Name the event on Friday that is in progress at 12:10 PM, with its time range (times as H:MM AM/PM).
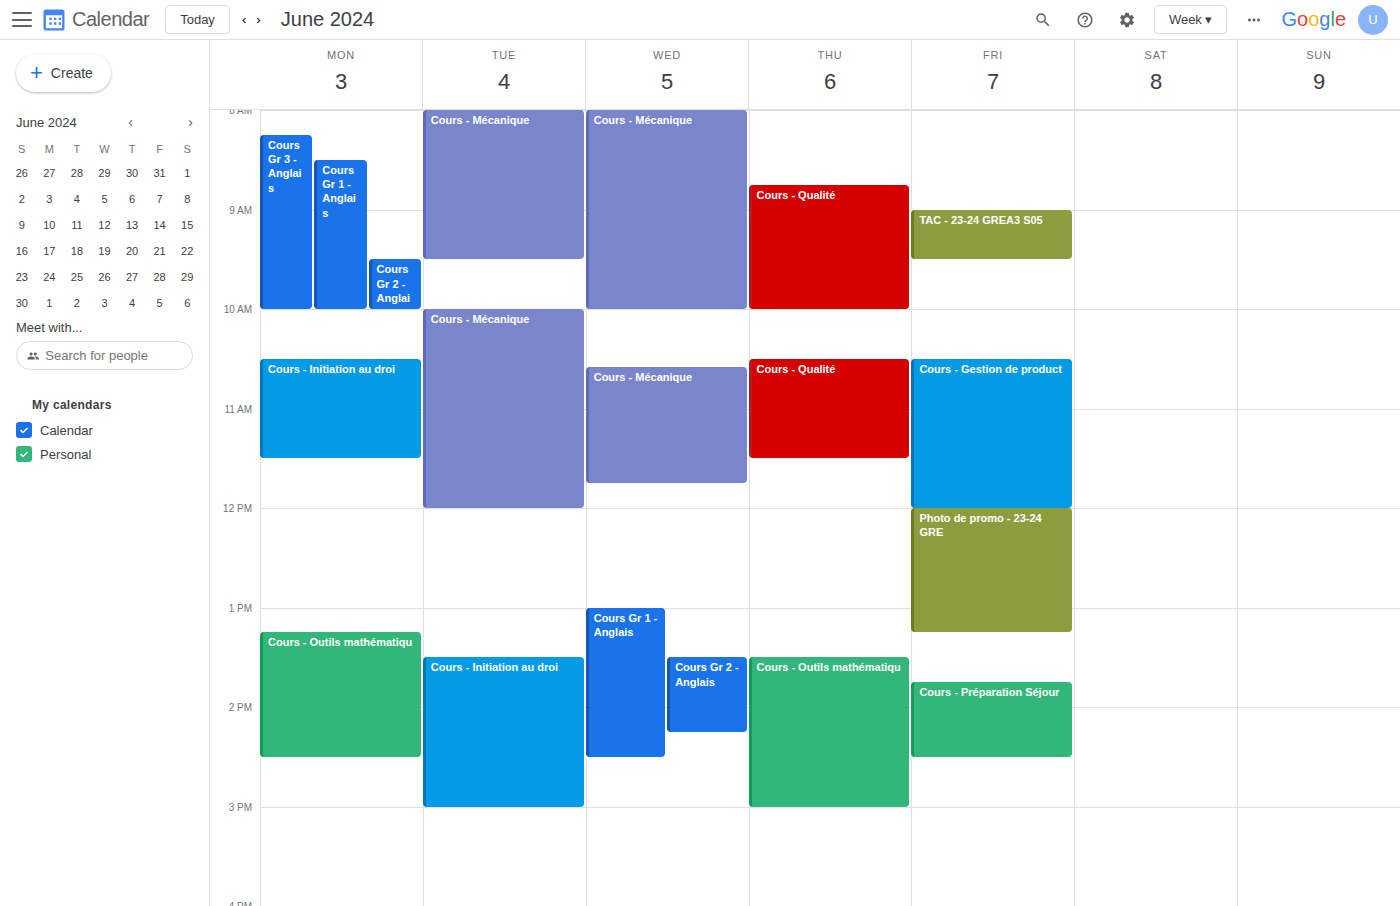
"Photo de promo - 23-24 GRE", 12:00 PM to 1:15 PM